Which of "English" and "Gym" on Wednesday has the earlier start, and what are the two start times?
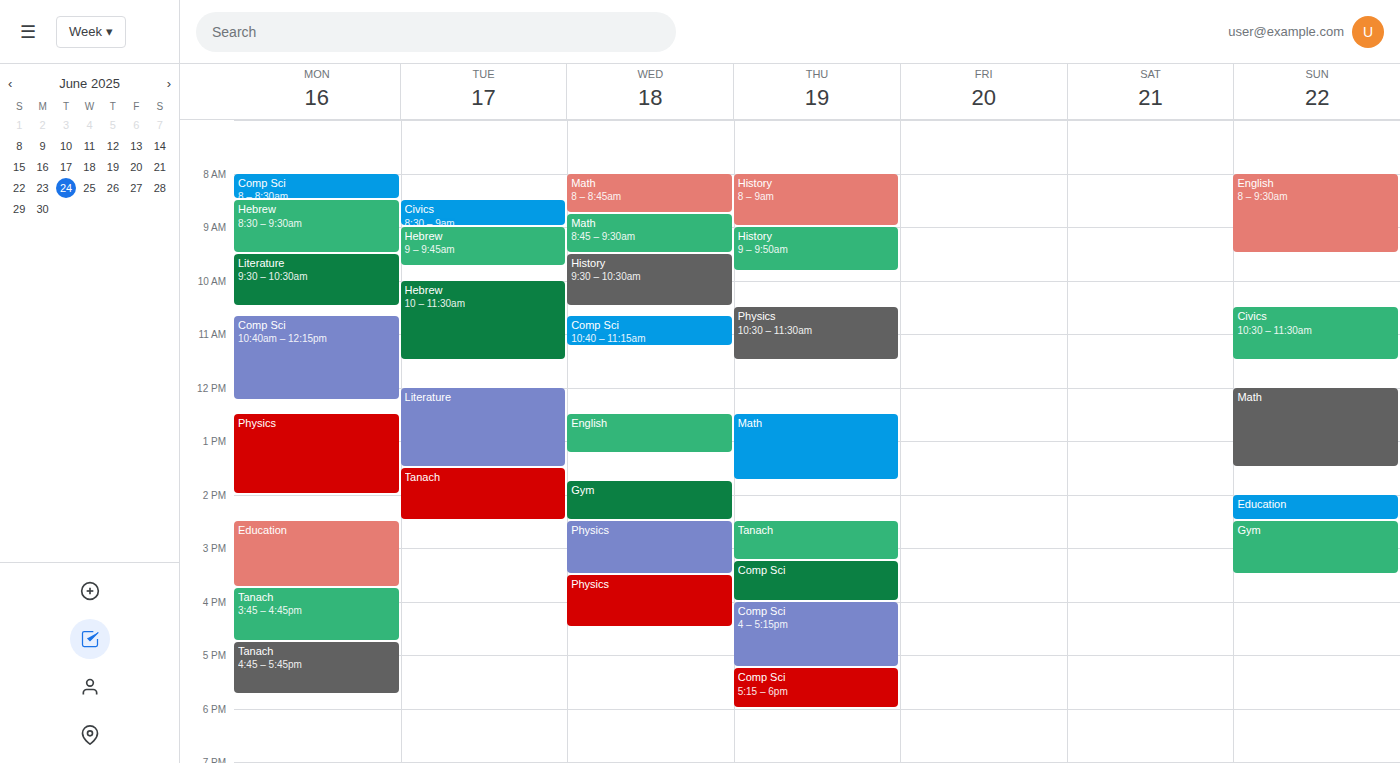
"English" 12:30 PM; "Gym" 1:45 PM.